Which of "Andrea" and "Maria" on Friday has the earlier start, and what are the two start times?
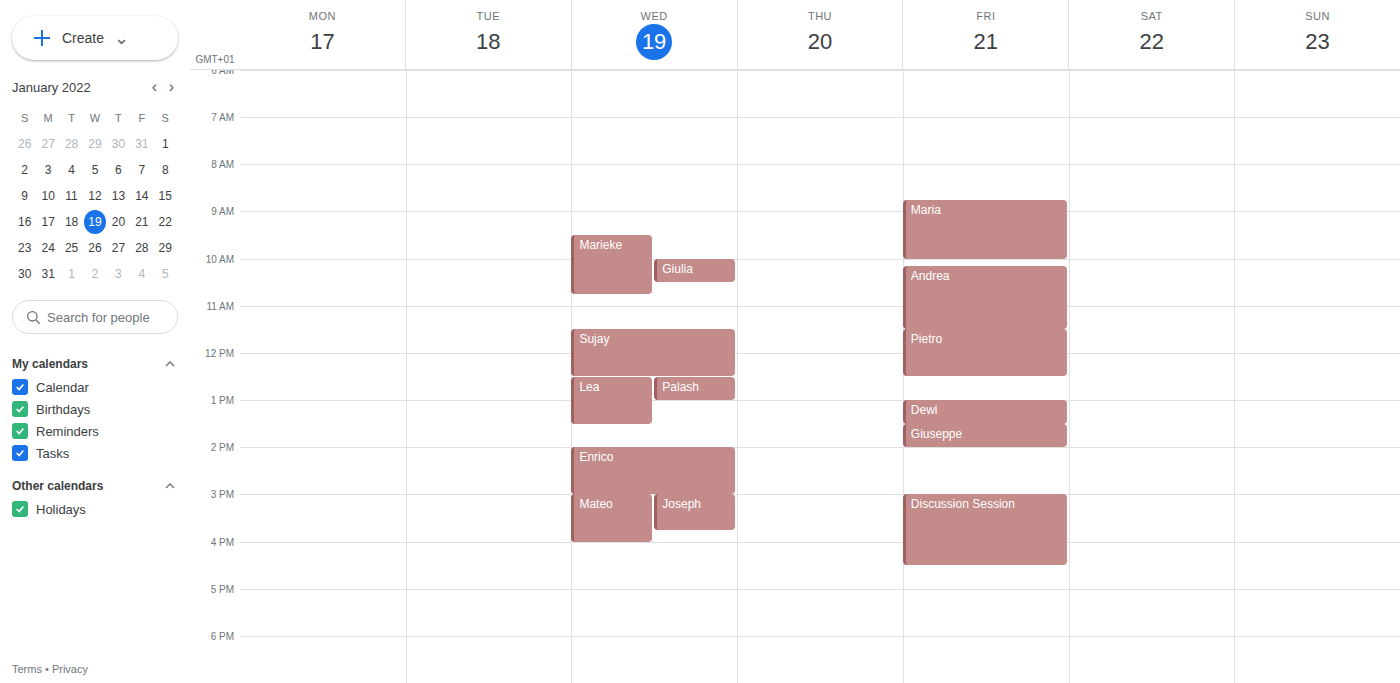
"Maria" 8:45 AM; "Andrea" 10:10 AM.